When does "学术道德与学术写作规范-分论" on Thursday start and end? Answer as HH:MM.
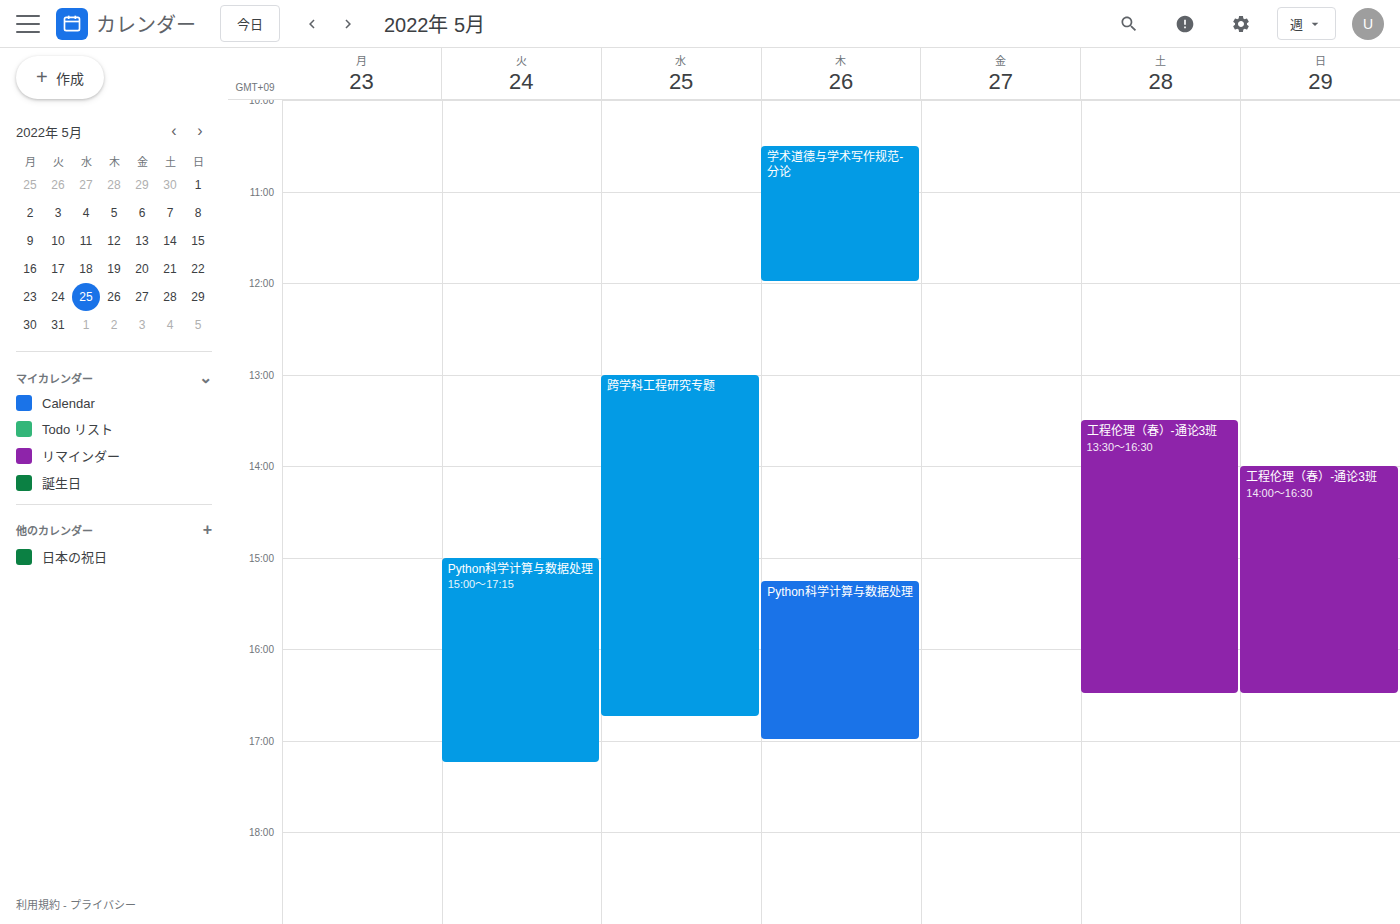
10:30 to 12:00